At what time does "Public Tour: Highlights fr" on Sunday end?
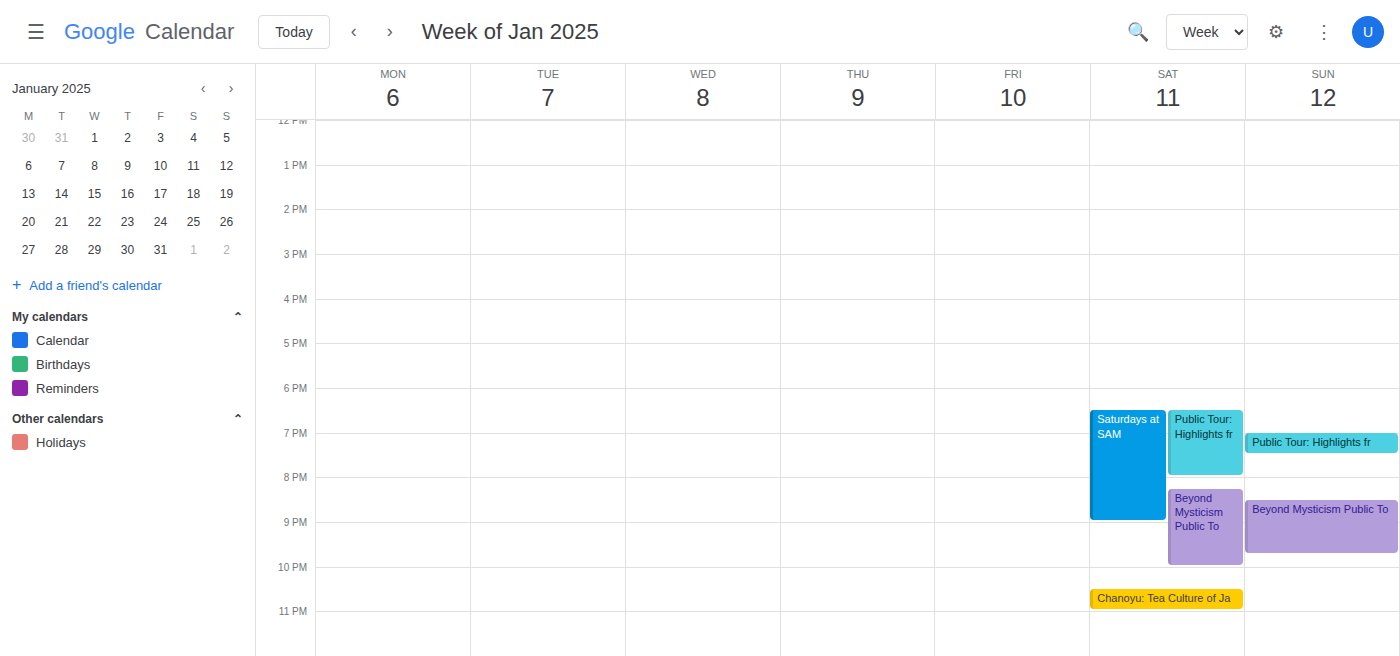
7:30 PM